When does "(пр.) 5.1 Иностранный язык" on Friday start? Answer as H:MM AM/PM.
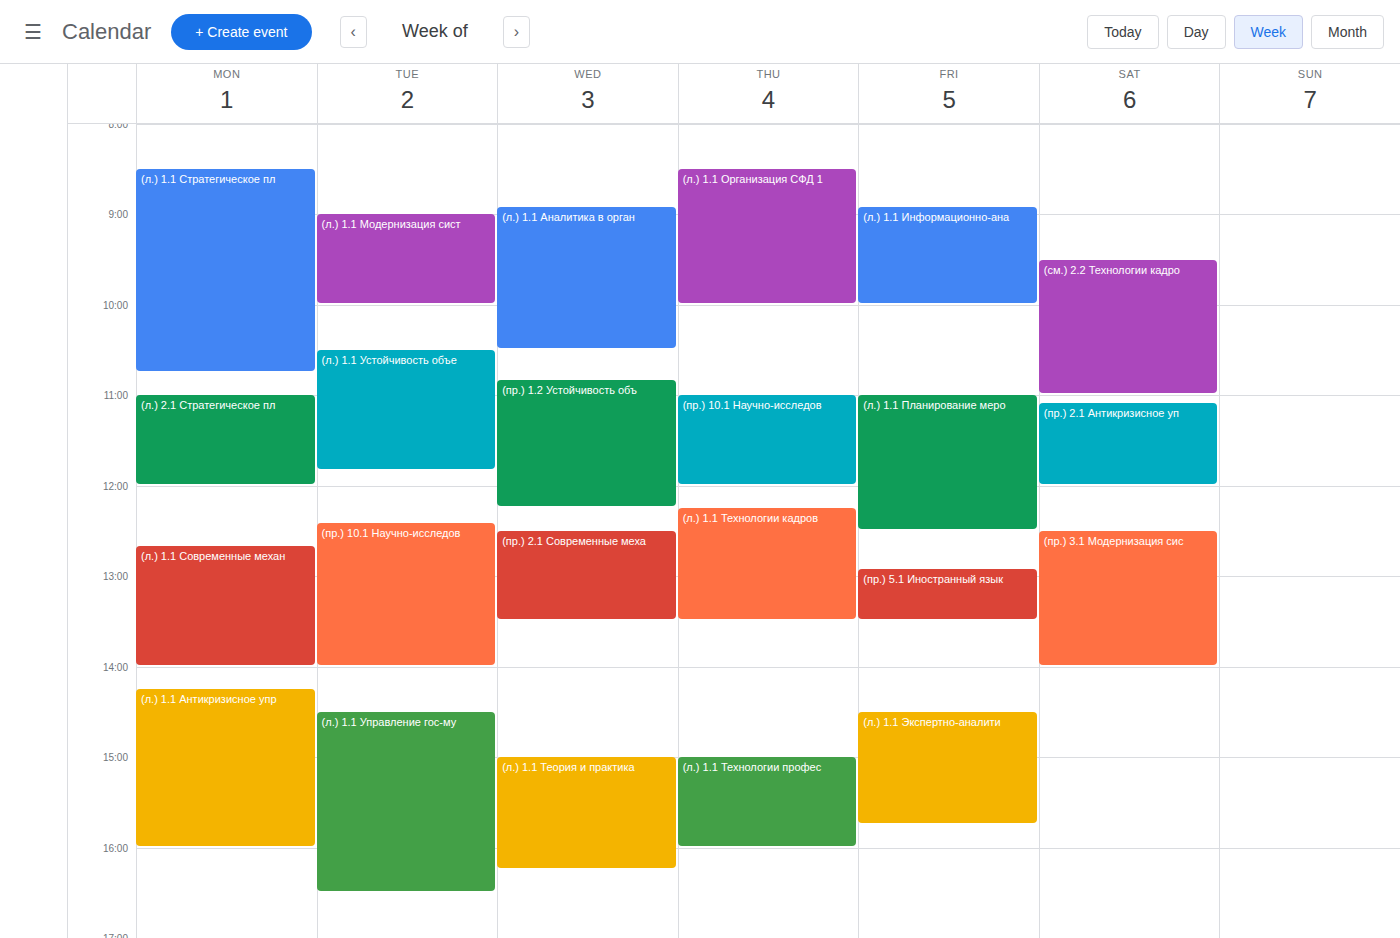
12:55 PM